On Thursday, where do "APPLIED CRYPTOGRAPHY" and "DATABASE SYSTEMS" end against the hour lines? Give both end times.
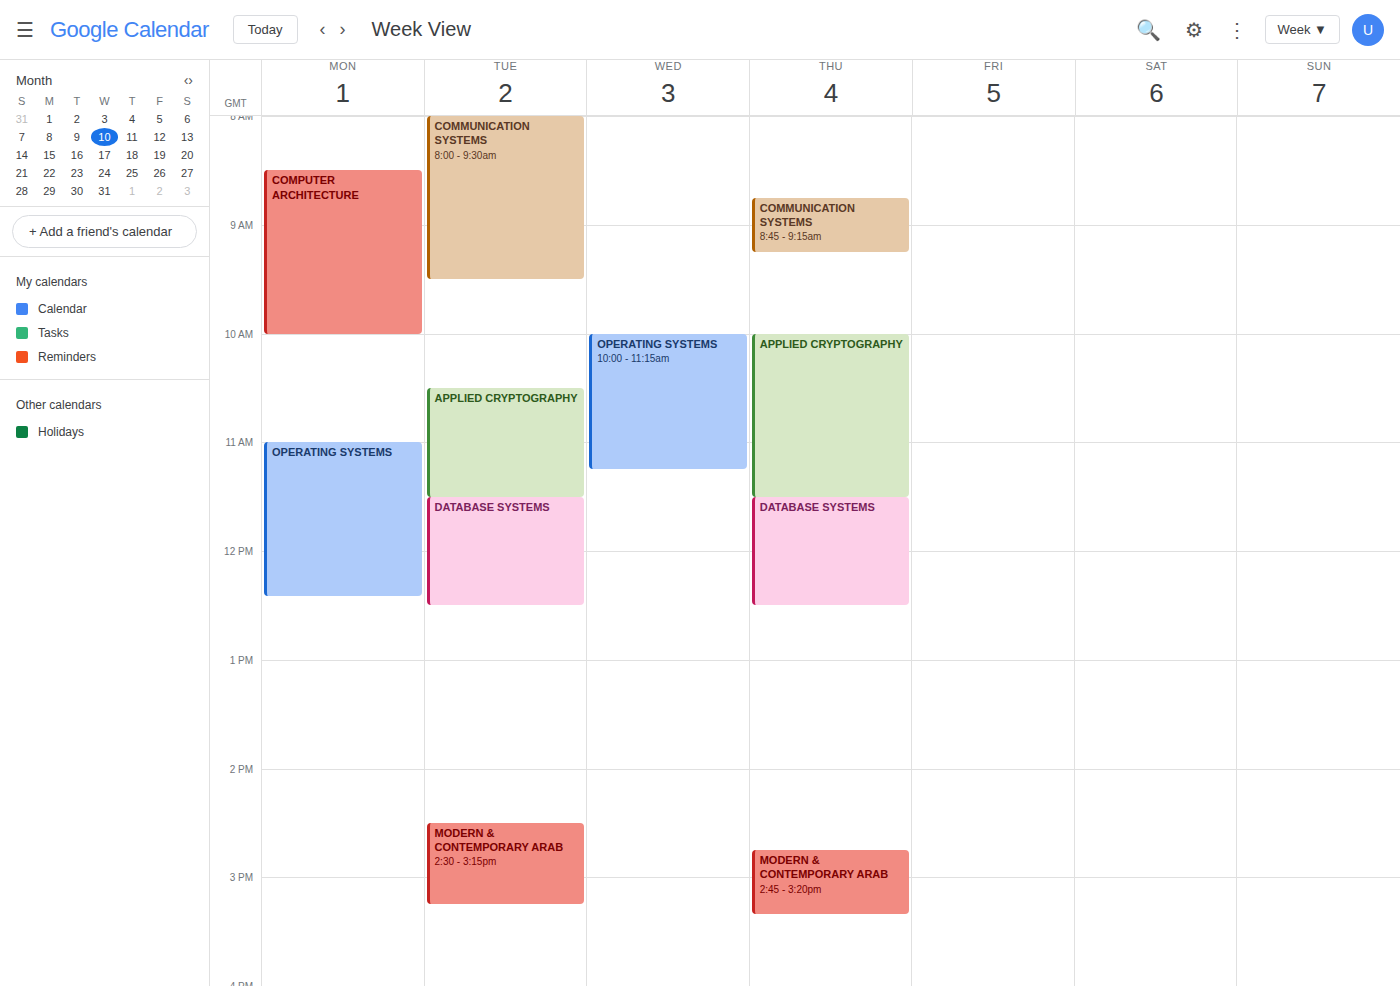
"APPLIED CRYPTOGRAPHY": 11:30 AM, halfway between the 11 AM and 12 PM lines. "DATABASE SYSTEMS": 12:30 PM, halfway between the 12 PM and 1 PM lines.